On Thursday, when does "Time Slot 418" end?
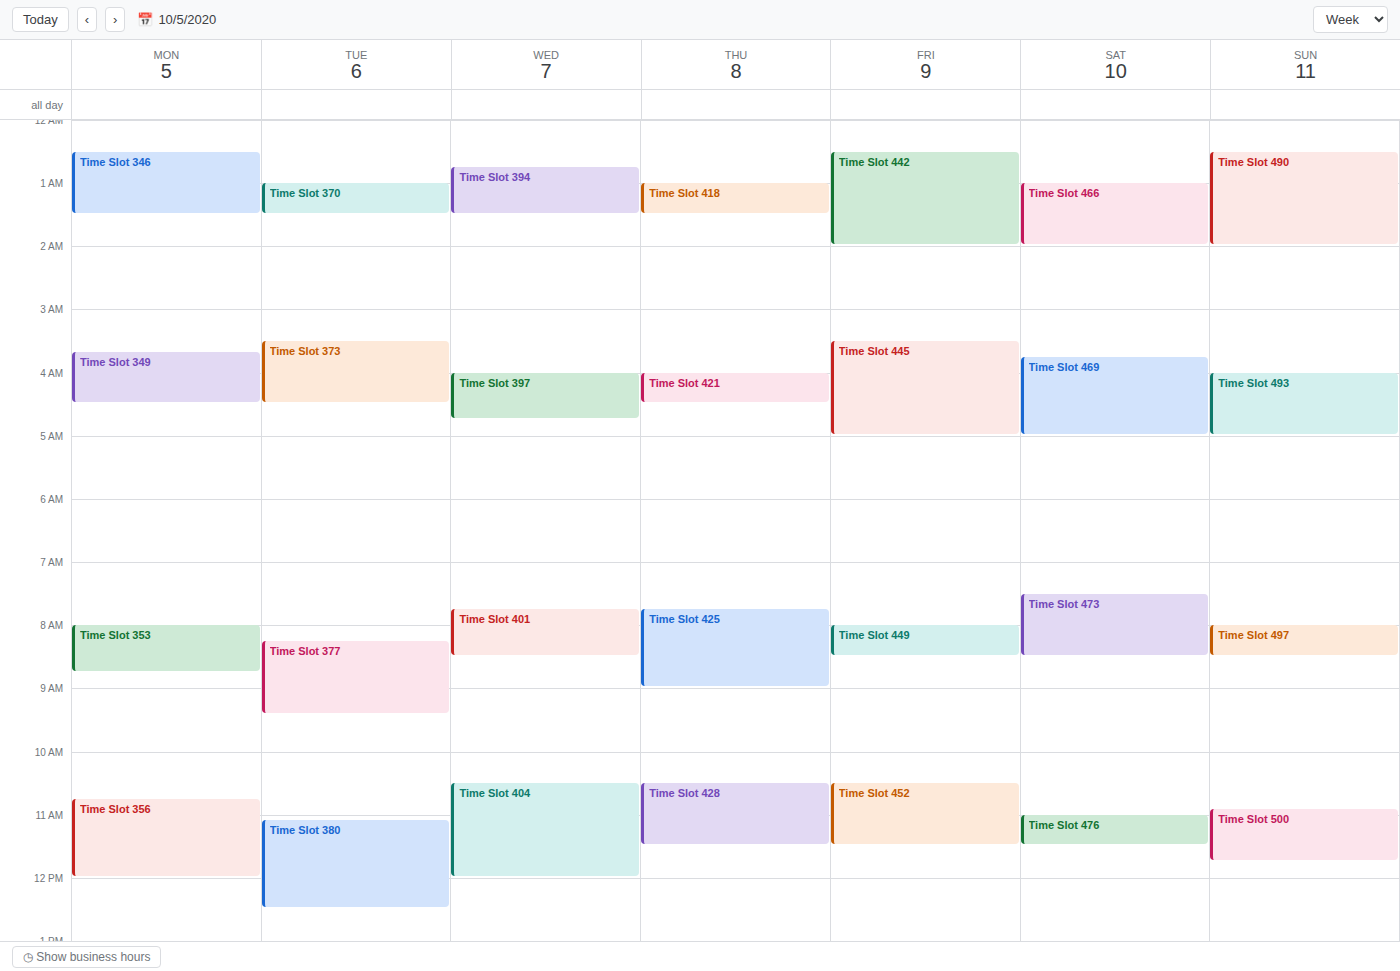
01:30